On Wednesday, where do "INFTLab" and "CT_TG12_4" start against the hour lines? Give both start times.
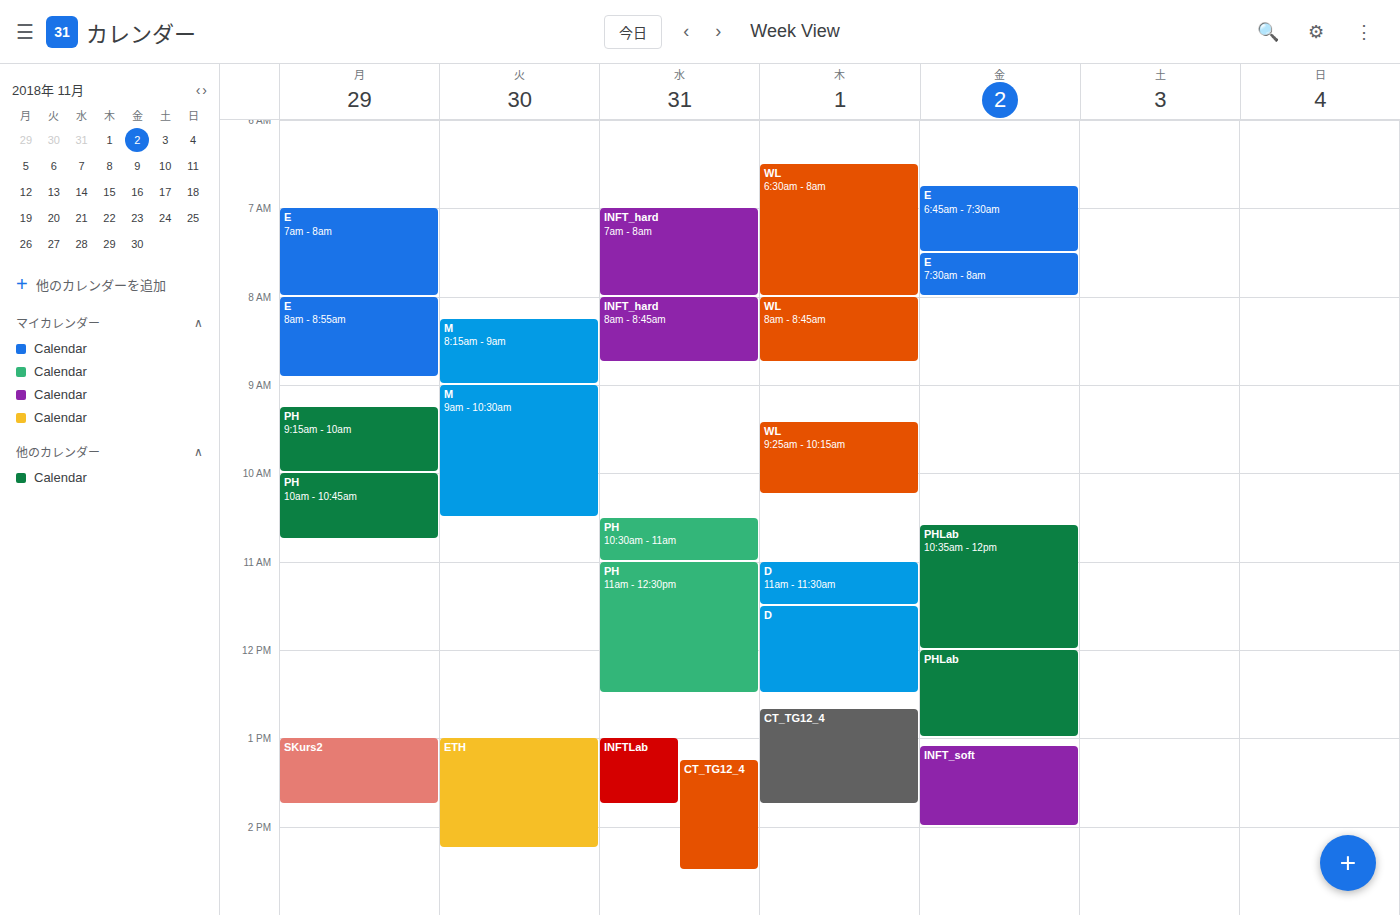
"INFTLab": 1:00 PM, exactly on the 1 PM line. "CT_TG12_4": 1:15 PM, neither: a quarter of the way from the 1 PM line to the 2 PM line.